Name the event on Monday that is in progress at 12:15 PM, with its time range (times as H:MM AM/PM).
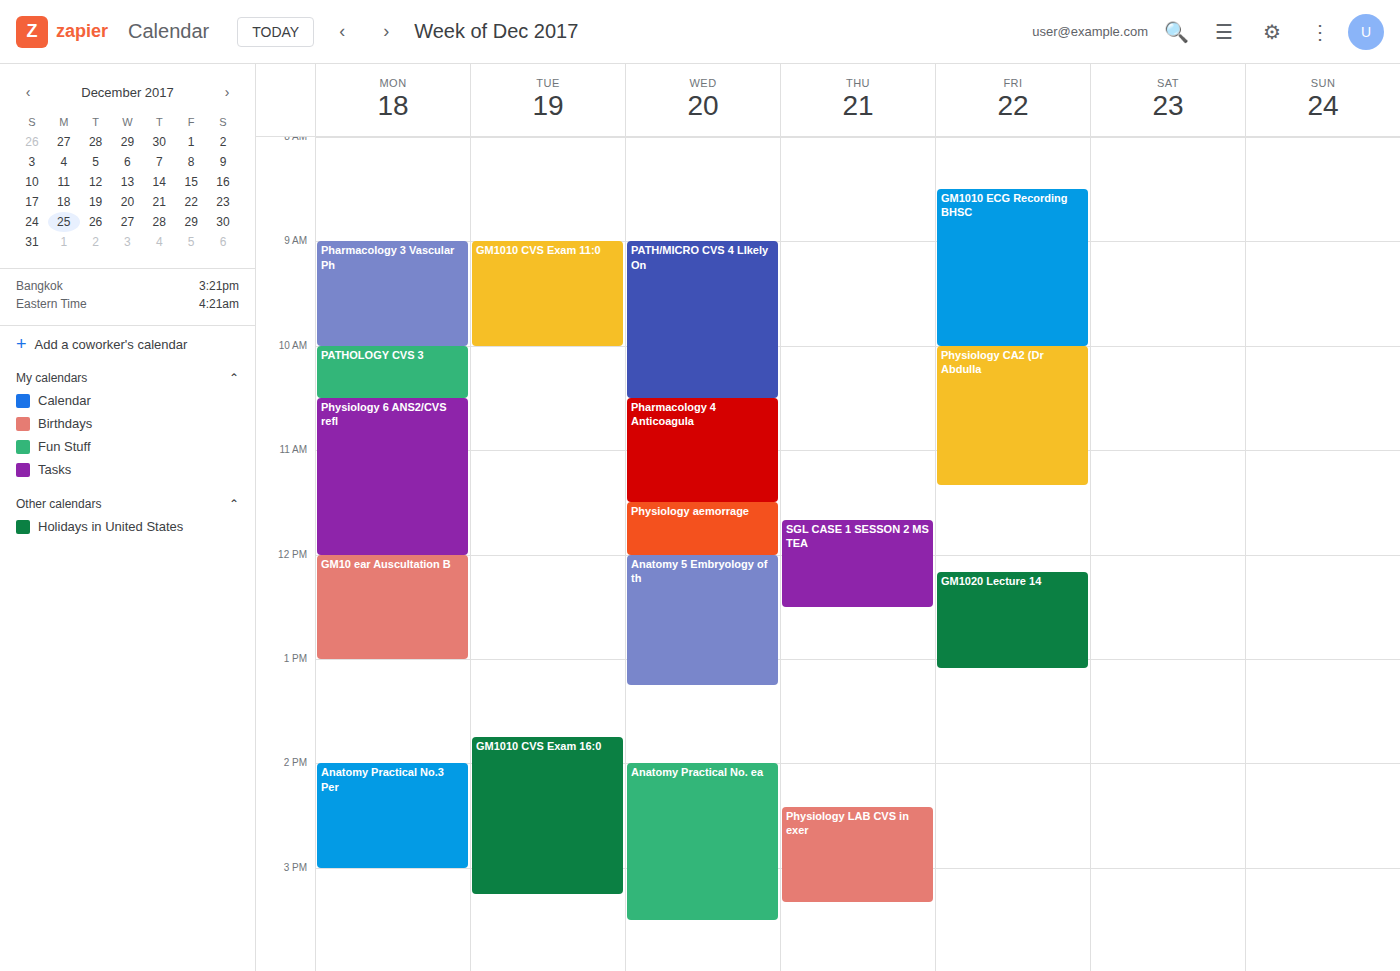
"GM10 ear Auscultation B", 12:00 PM to 1:00 PM